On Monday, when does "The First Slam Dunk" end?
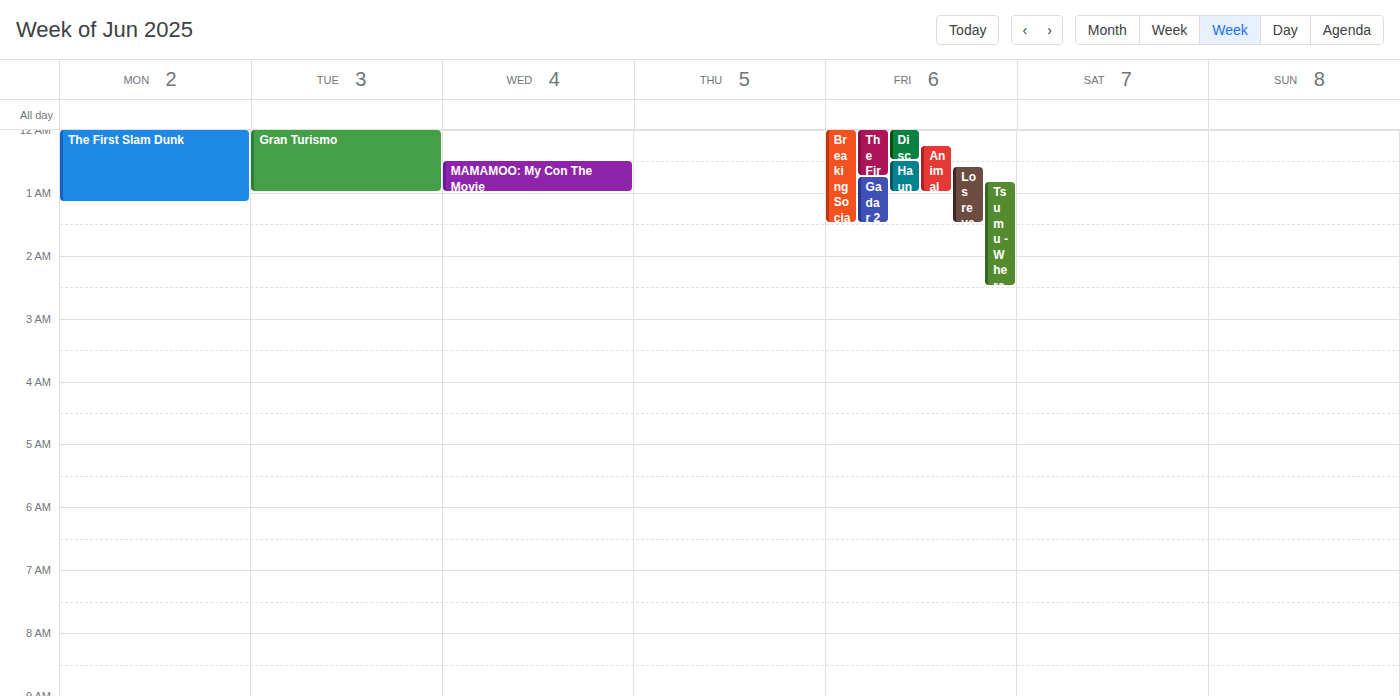
01:10